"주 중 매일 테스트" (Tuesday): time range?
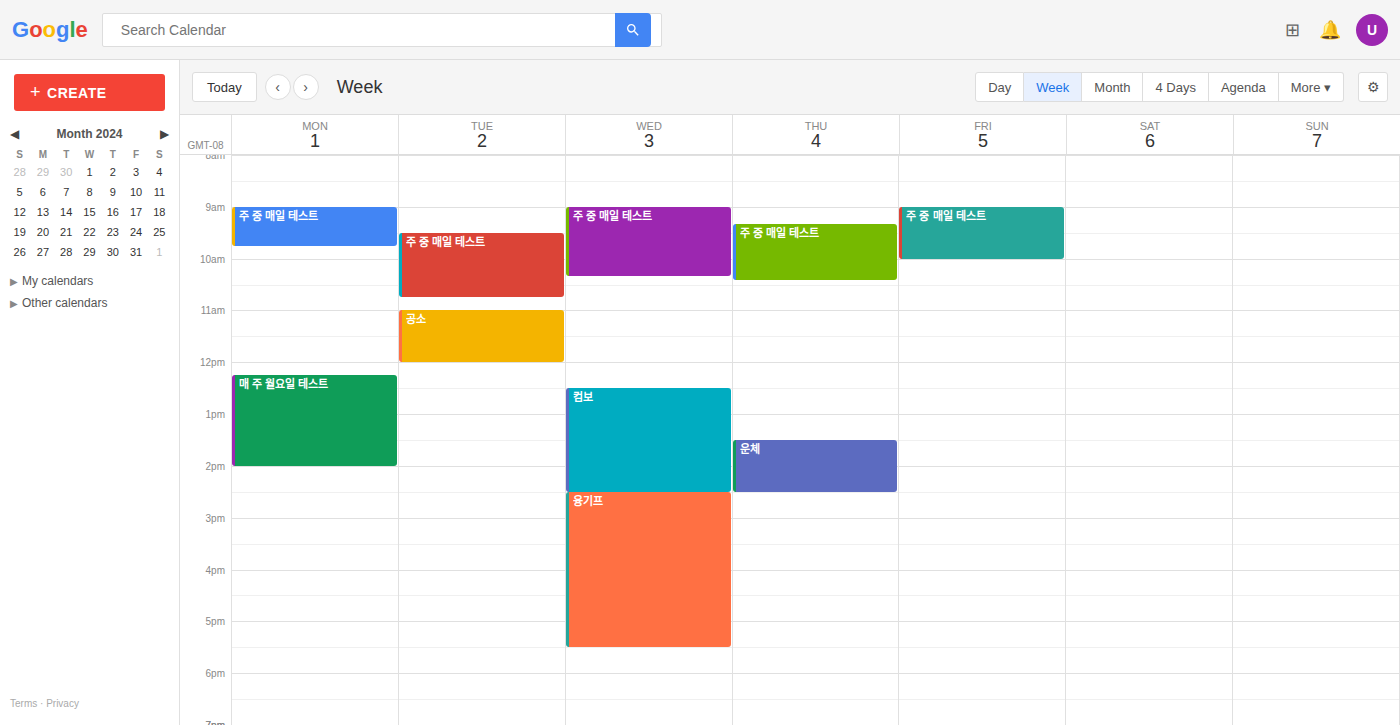
9:30 AM to 10:45 AM